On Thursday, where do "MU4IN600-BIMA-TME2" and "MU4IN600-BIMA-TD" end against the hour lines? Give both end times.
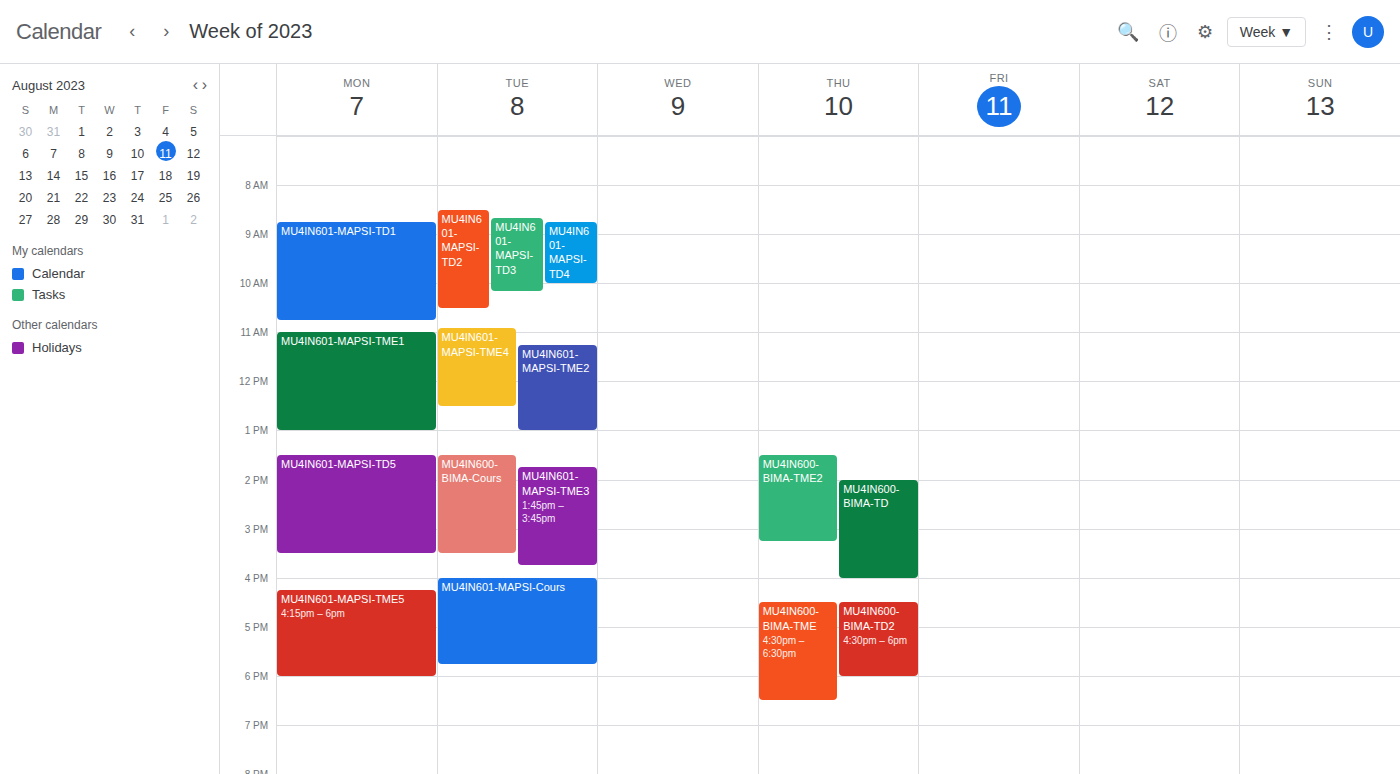
"MU4IN600-BIMA-TME2": 3:15 PM, neither: a quarter of the way from the 3 PM line to the 4 PM line. "MU4IN600-BIMA-TD": 4:00 PM, exactly on the 4 PM line.